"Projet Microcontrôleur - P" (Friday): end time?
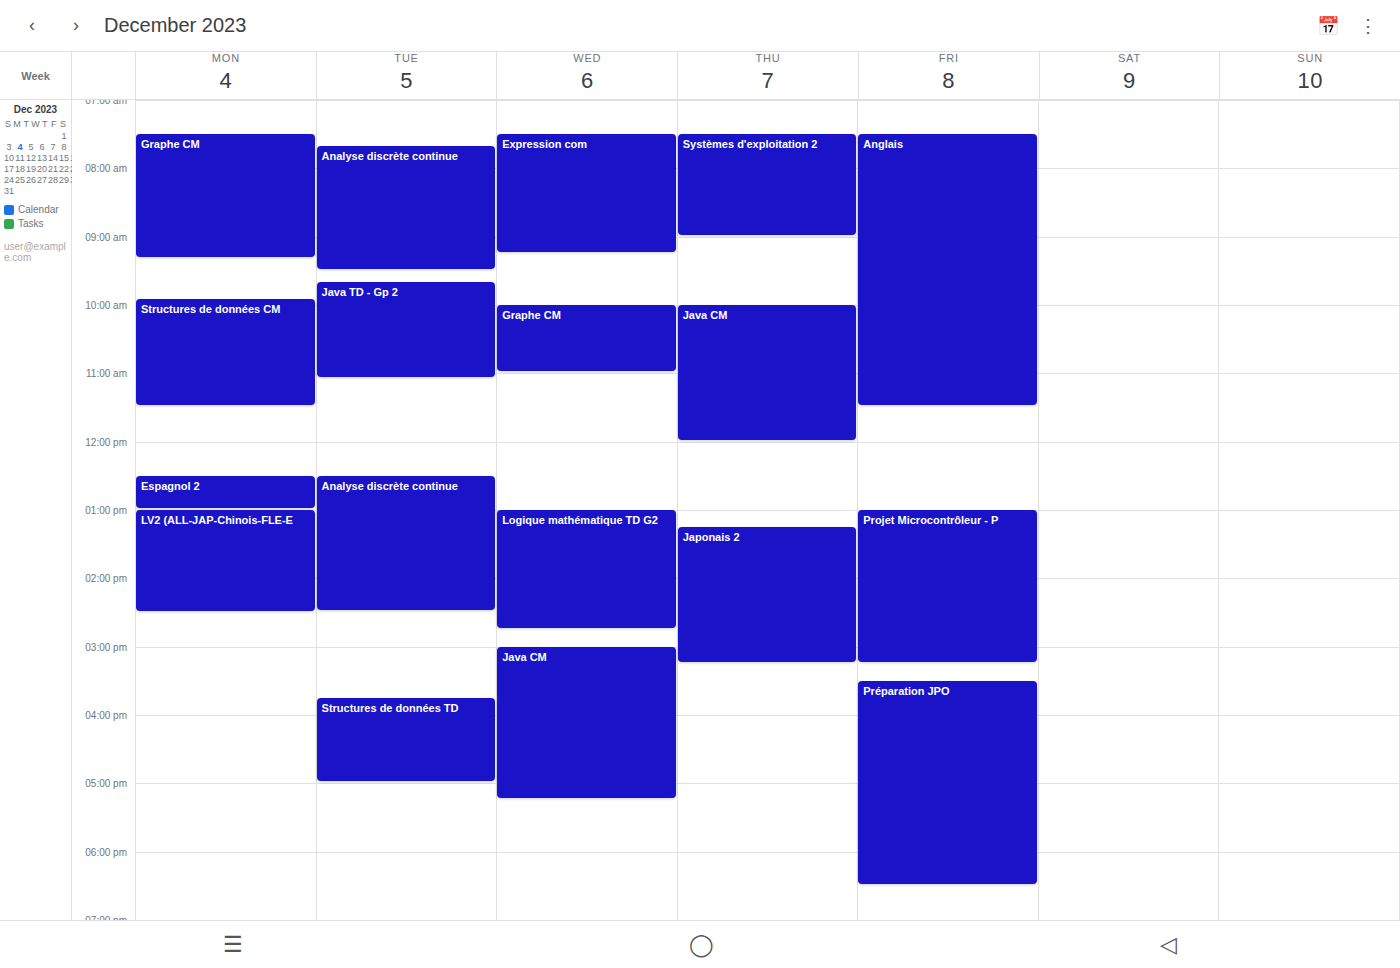
3:15 PM